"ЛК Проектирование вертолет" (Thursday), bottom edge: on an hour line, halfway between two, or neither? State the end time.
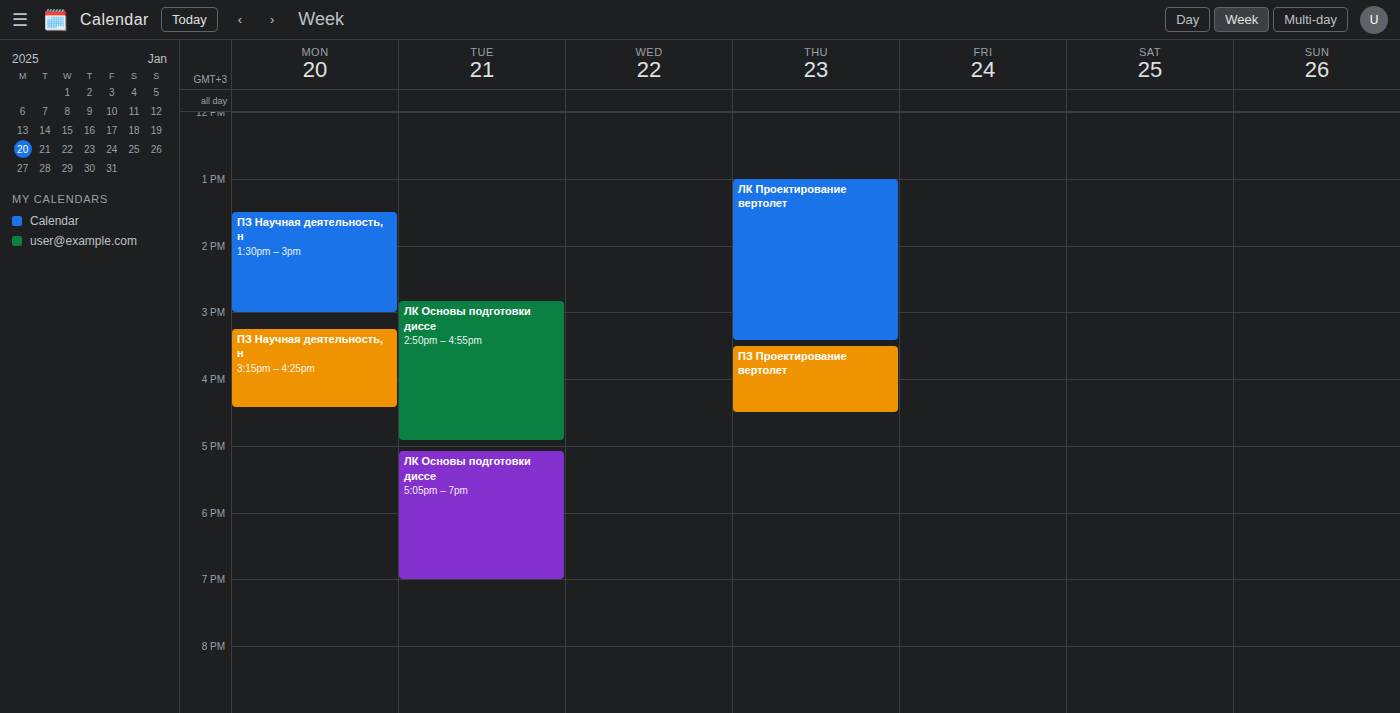
15:25 -- neither: 25 minutes below the 15:00 line and 35 minutes above the 16:00 line.